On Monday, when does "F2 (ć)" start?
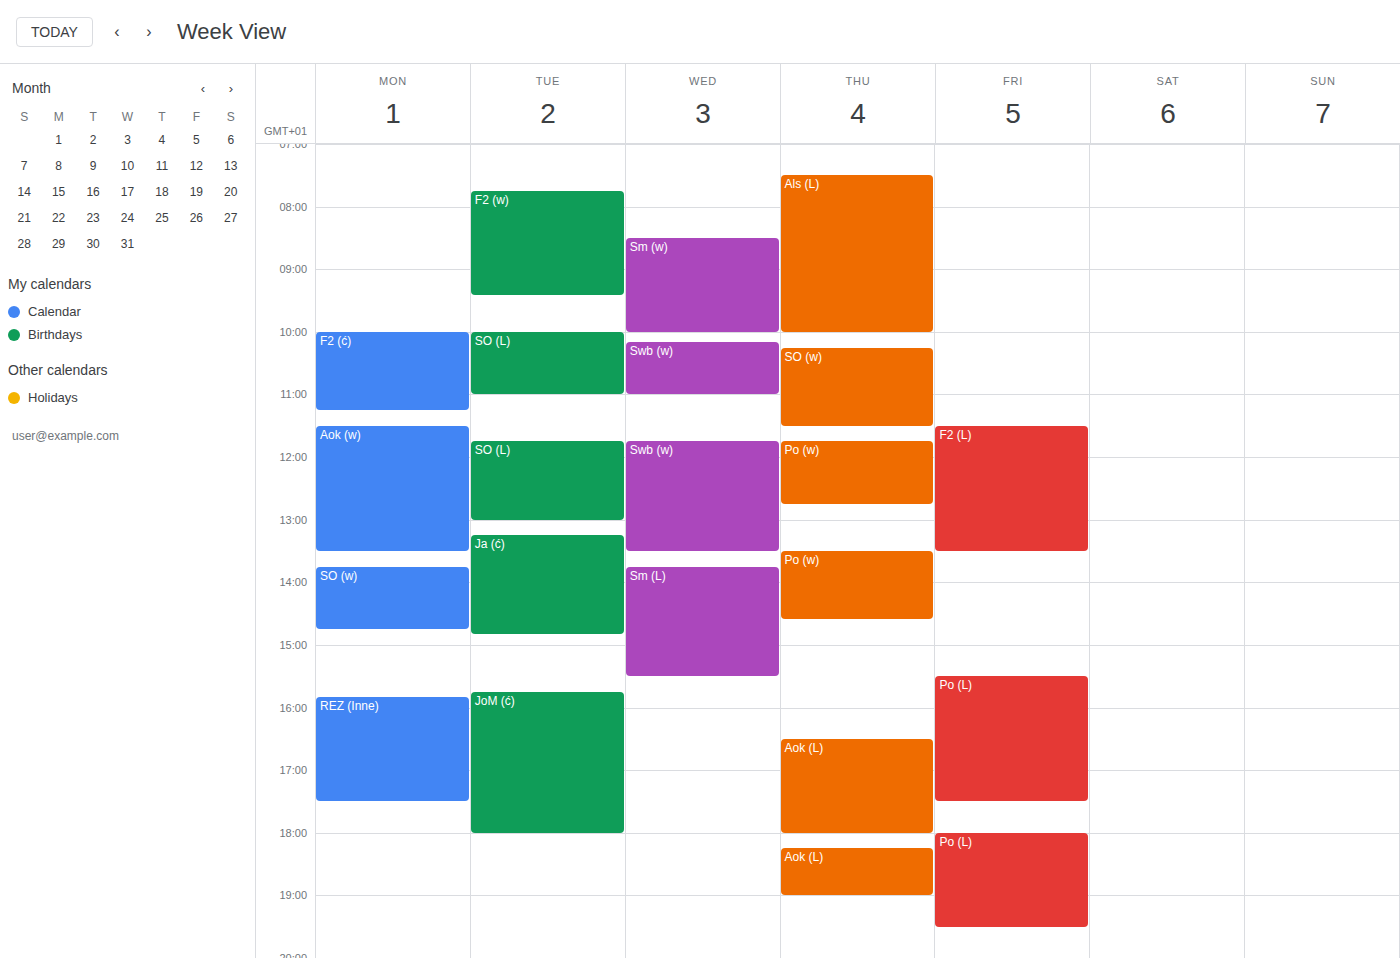
10:00 AM